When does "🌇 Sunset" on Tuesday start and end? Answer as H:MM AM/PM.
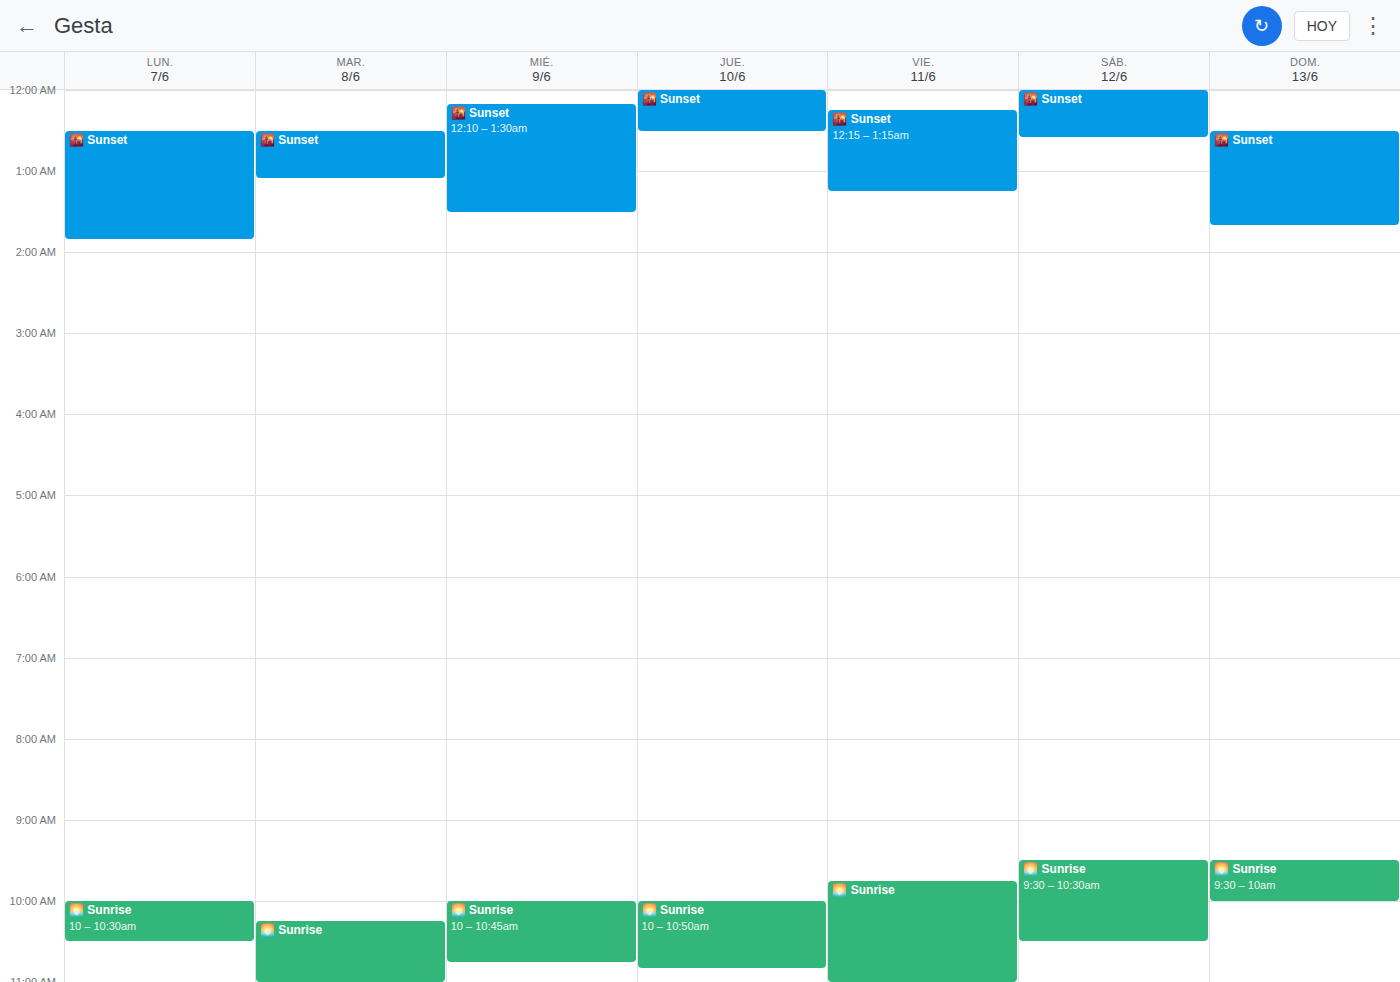
12:30 AM to 1:05 AM